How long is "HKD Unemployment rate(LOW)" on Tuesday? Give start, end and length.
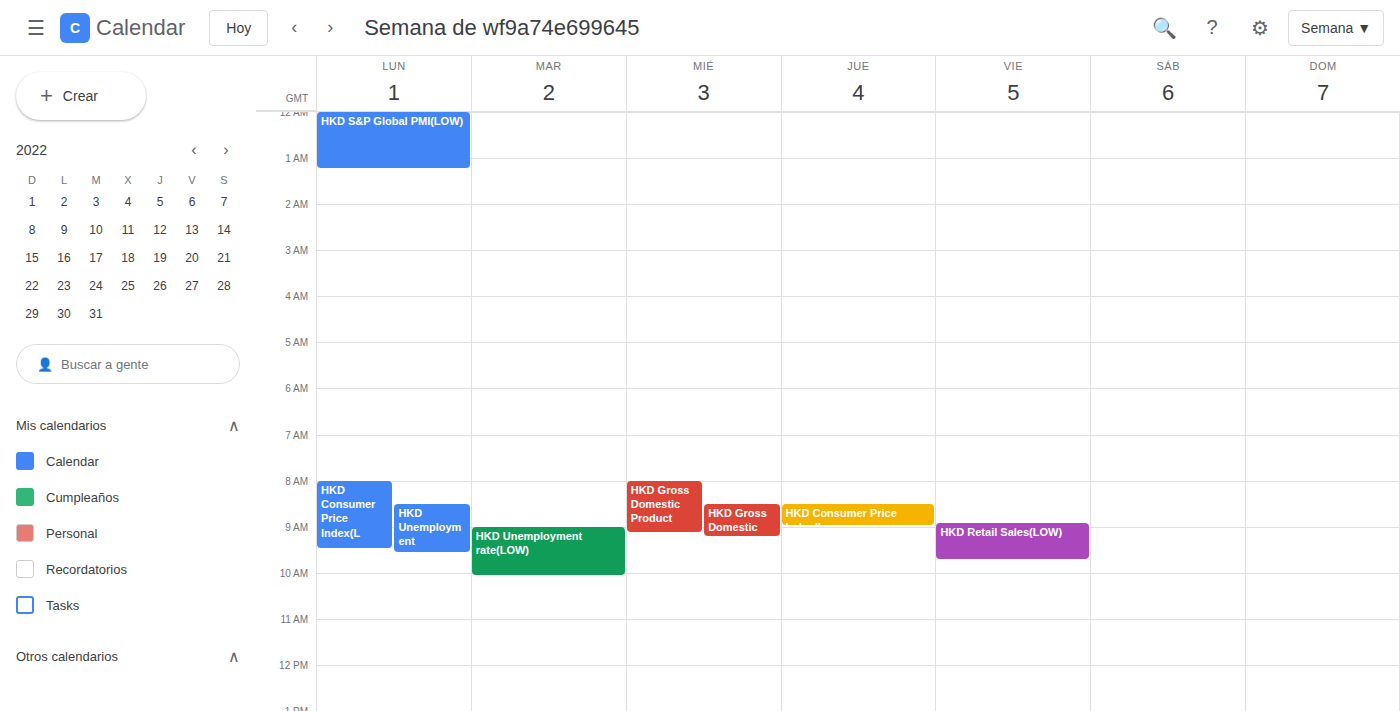
09:00 to 10:05, 1 hour 5 minutes